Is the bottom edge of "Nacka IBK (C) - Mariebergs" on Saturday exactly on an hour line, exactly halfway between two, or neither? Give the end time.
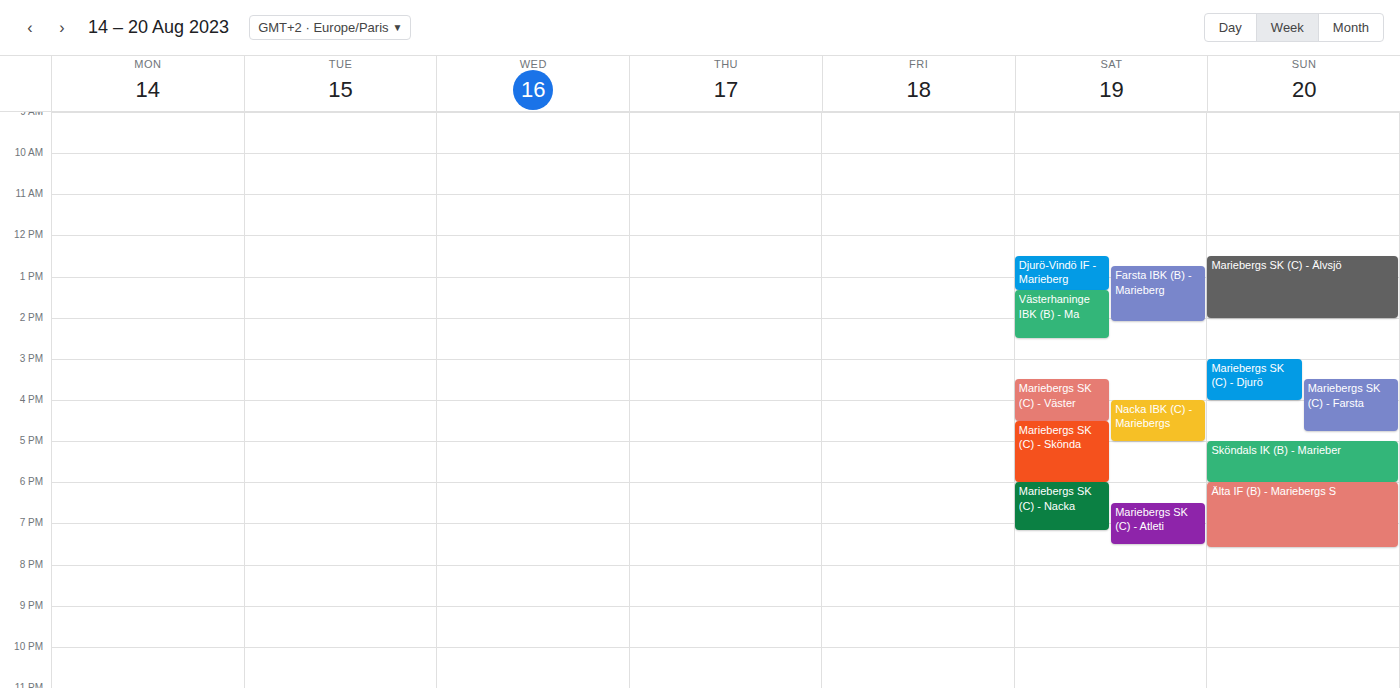
5:00 PM -- exactly on the 5 PM line.